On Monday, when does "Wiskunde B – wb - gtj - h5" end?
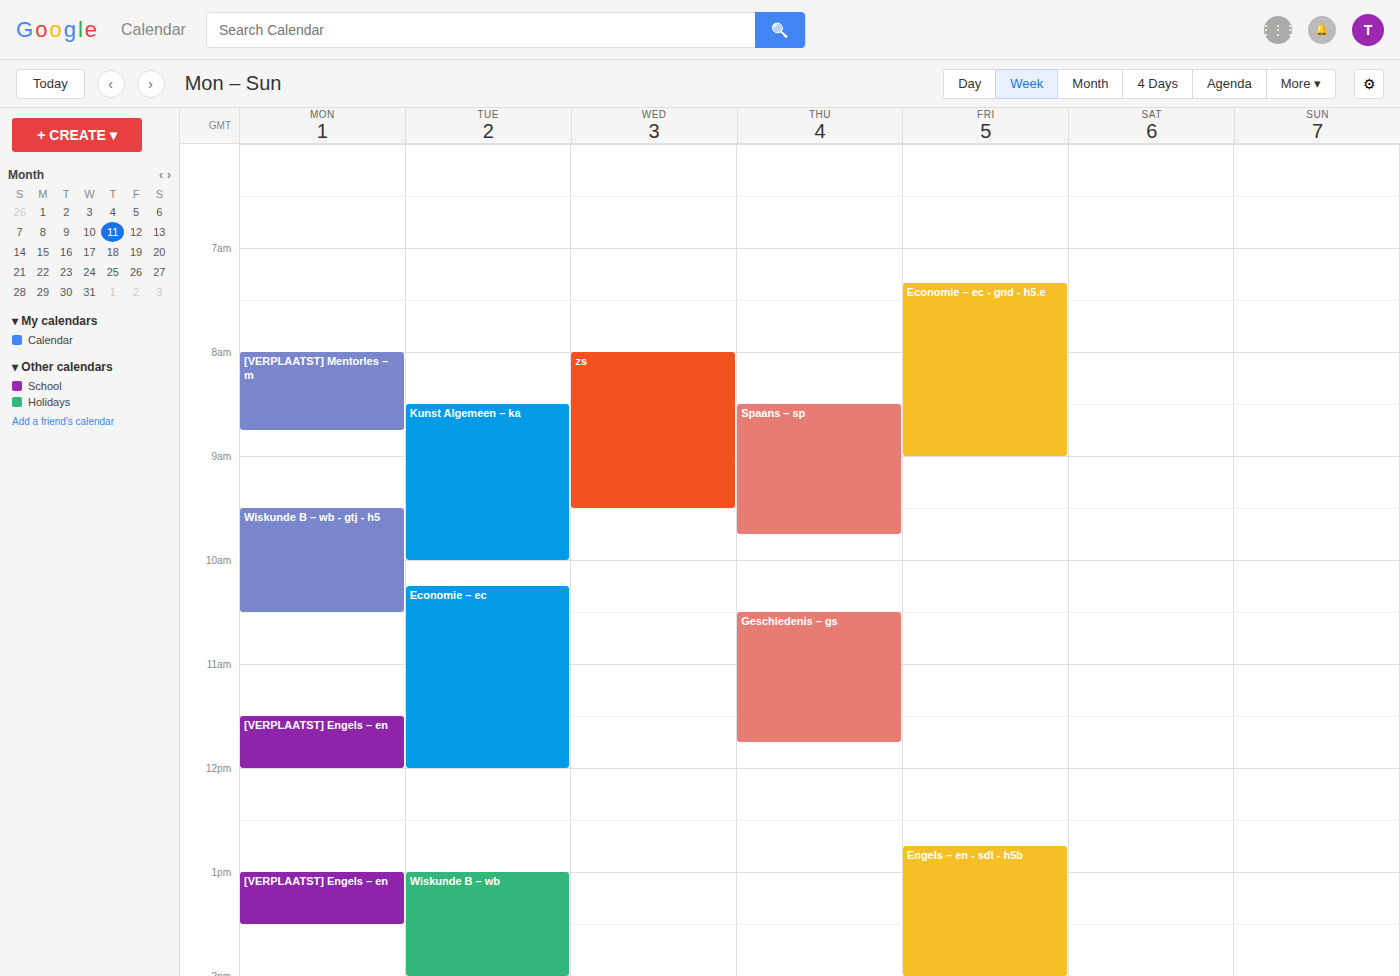
10:30 AM